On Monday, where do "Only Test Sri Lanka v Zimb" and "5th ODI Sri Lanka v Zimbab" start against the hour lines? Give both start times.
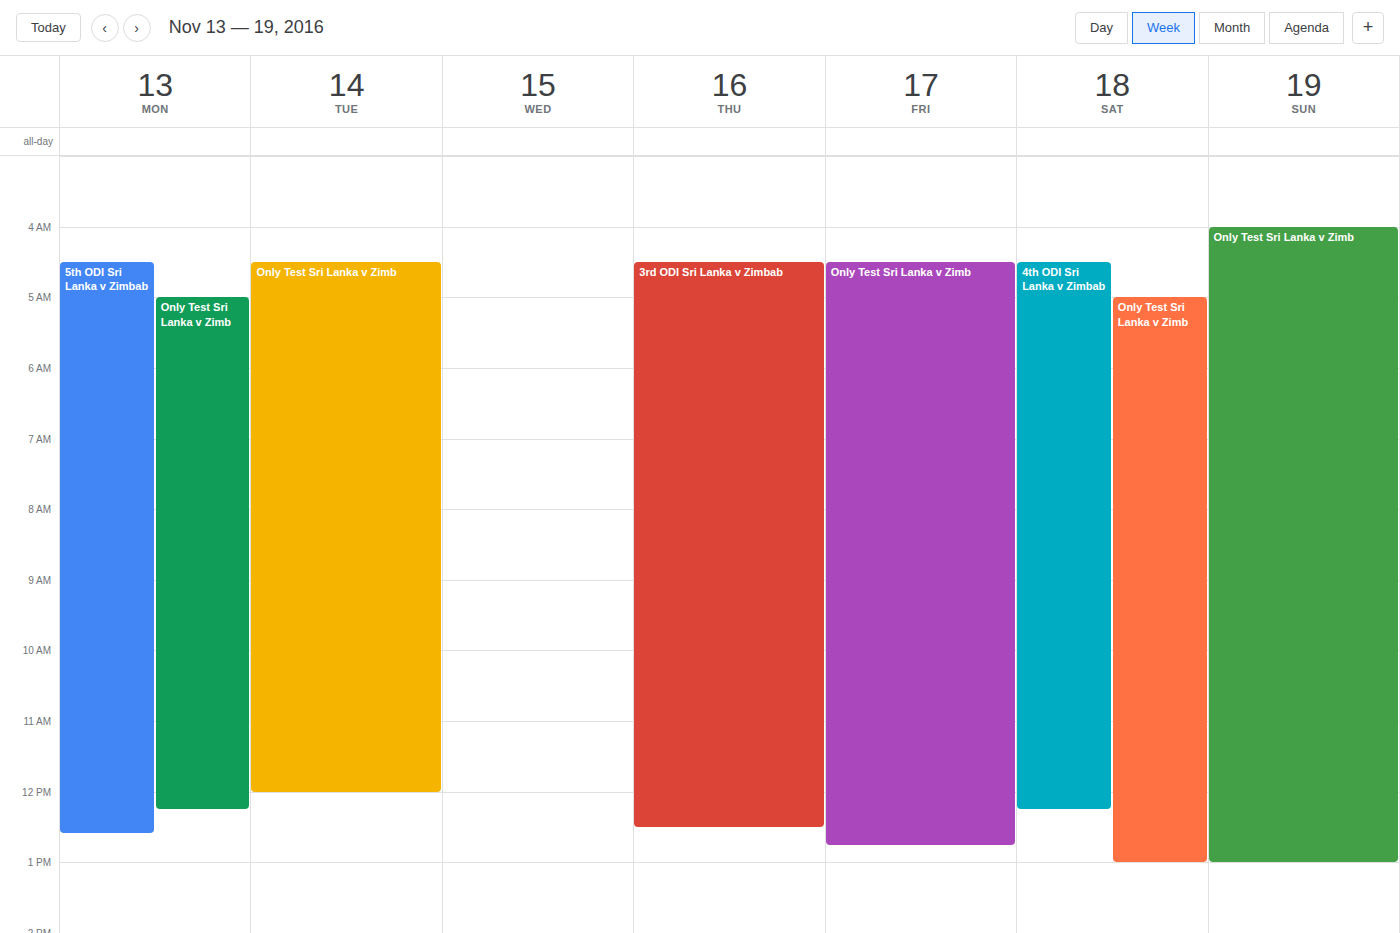
"Only Test Sri Lanka v Zimb": 05:00, exactly on the 05:00 line. "5th ODI Sri Lanka v Zimbab": 04:30, halfway between the 04:00 and 05:00 lines.